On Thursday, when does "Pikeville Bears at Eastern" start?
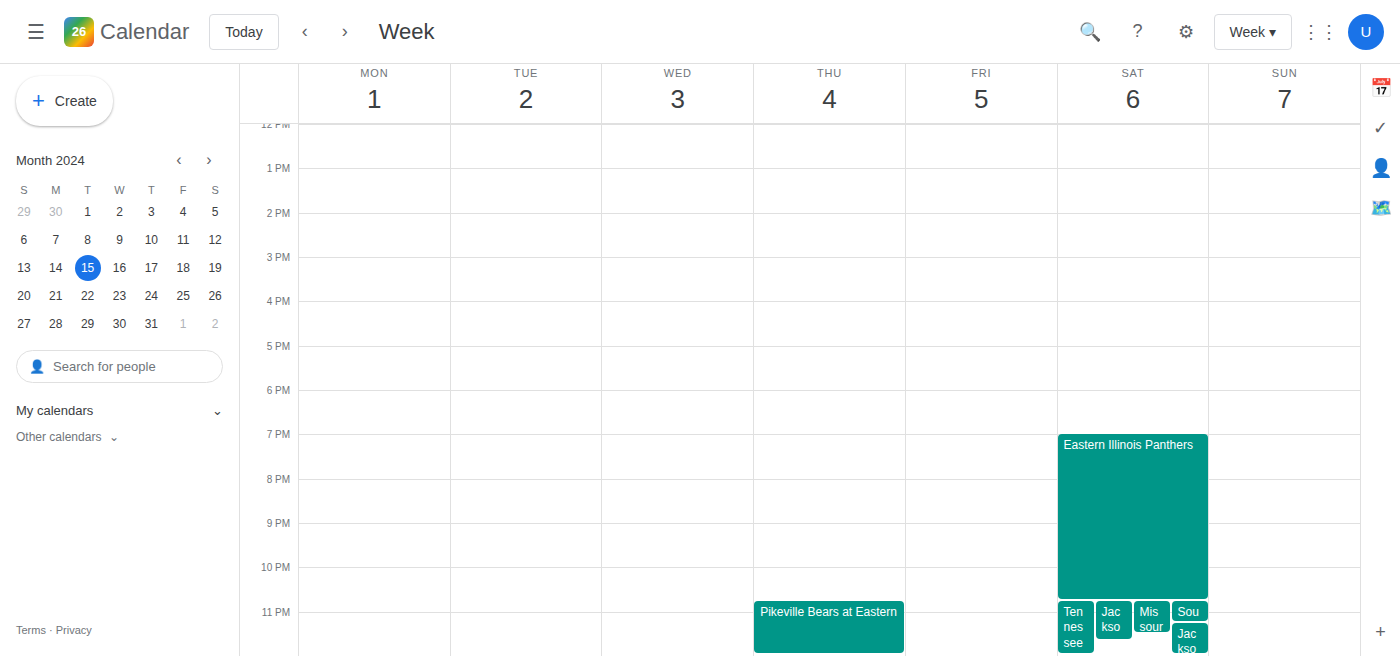
10:45 PM